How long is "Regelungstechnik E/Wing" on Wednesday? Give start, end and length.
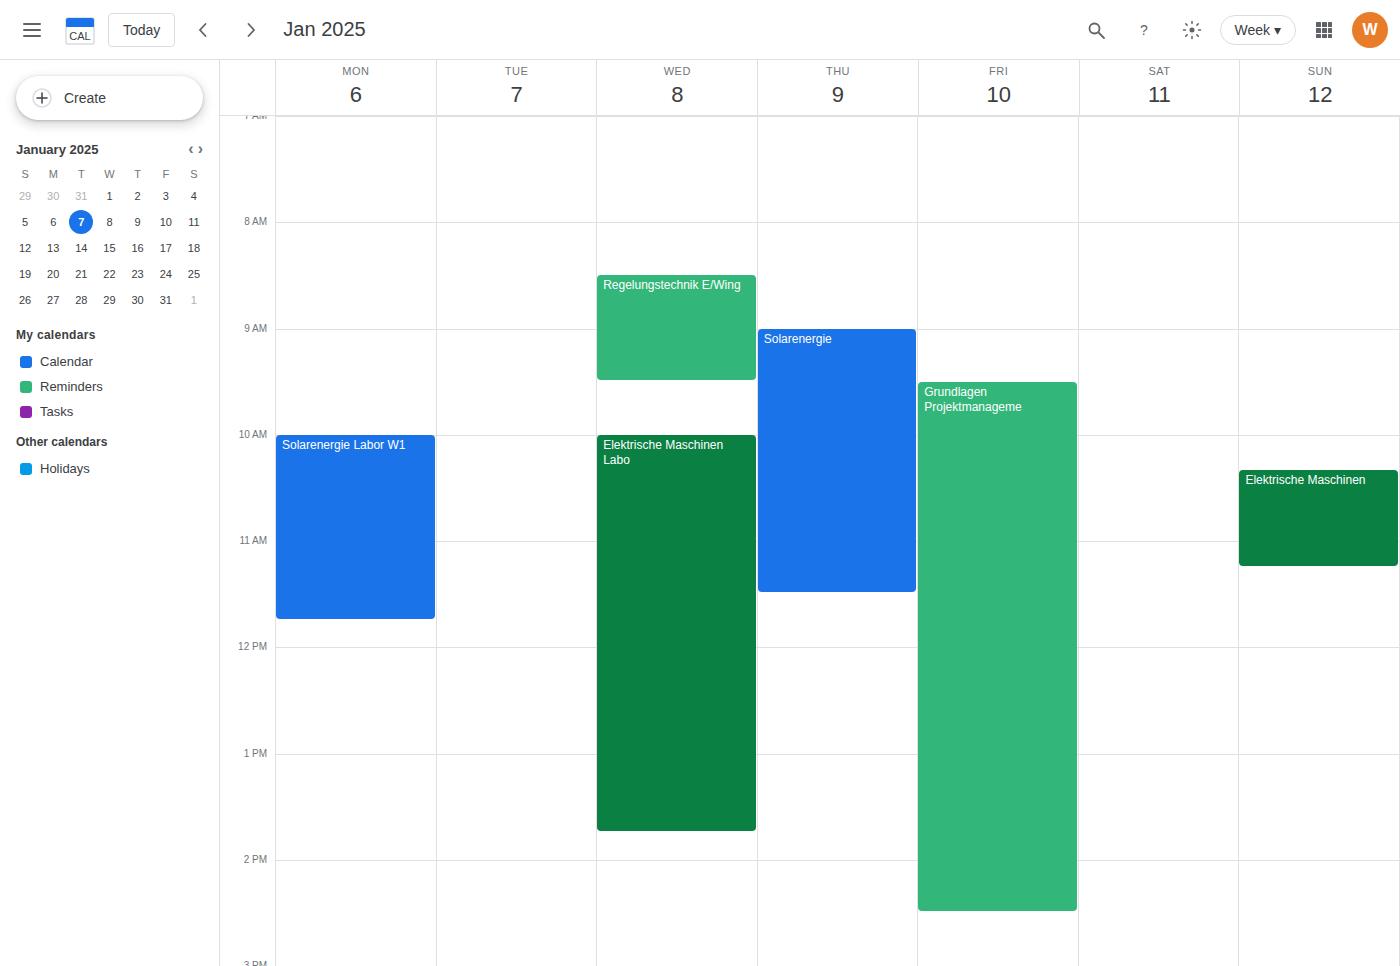
8:30 AM to 9:30 AM, 1 hour